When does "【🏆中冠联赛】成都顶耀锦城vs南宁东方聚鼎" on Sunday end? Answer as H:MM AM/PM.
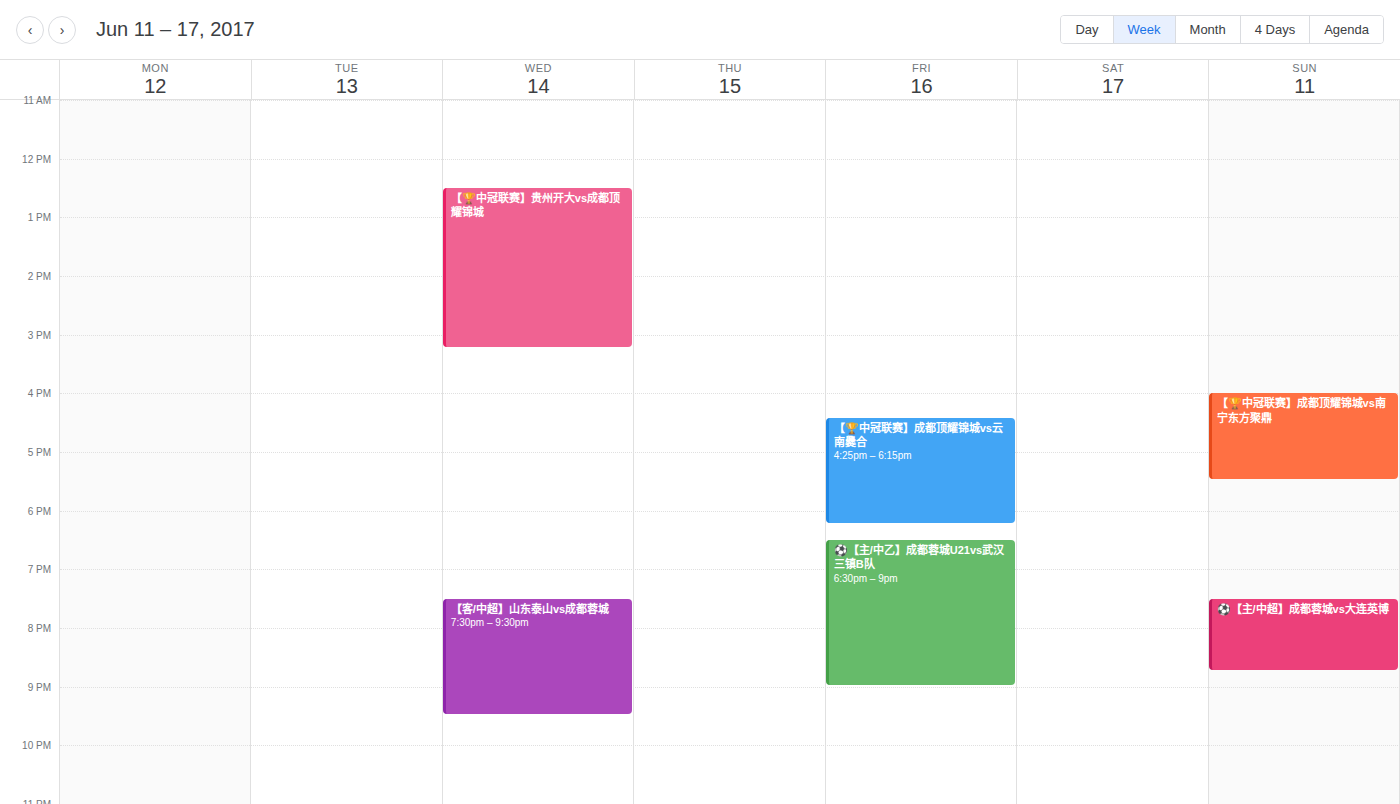
5:30 PM